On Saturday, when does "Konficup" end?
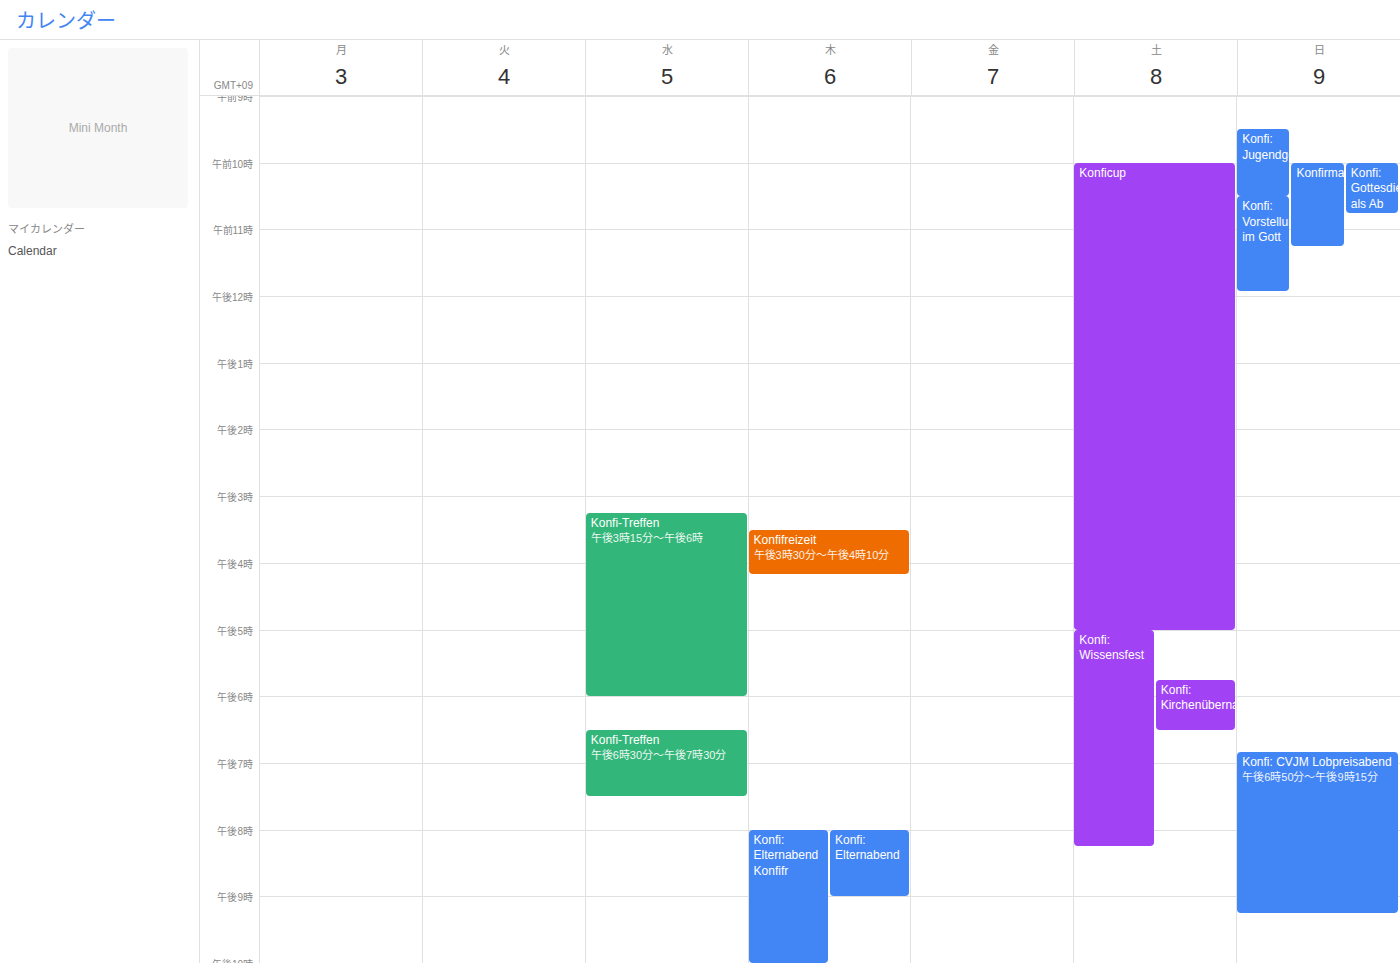
5:00 PM